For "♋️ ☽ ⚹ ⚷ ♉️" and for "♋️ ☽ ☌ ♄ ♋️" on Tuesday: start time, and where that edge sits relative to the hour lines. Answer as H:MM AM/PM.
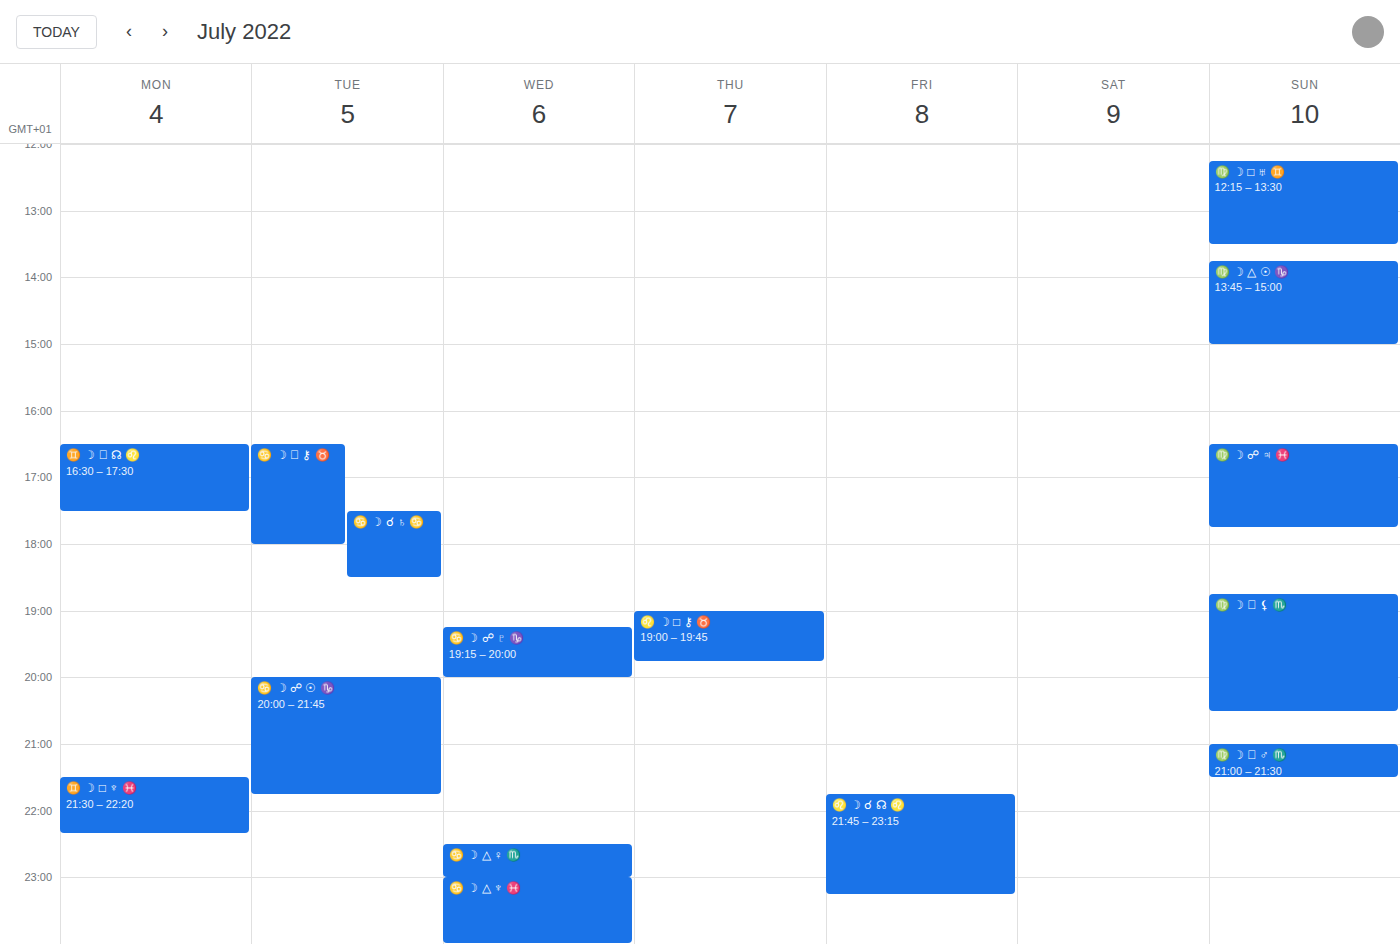
"♋️ ☽ ⚹ ⚷ ♉️": 4:30 PM, halfway between the 4 PM and 5 PM lines. "♋️ ☽ ☌ ♄ ♋️": 5:30 PM, halfway between the 5 PM and 6 PM lines.